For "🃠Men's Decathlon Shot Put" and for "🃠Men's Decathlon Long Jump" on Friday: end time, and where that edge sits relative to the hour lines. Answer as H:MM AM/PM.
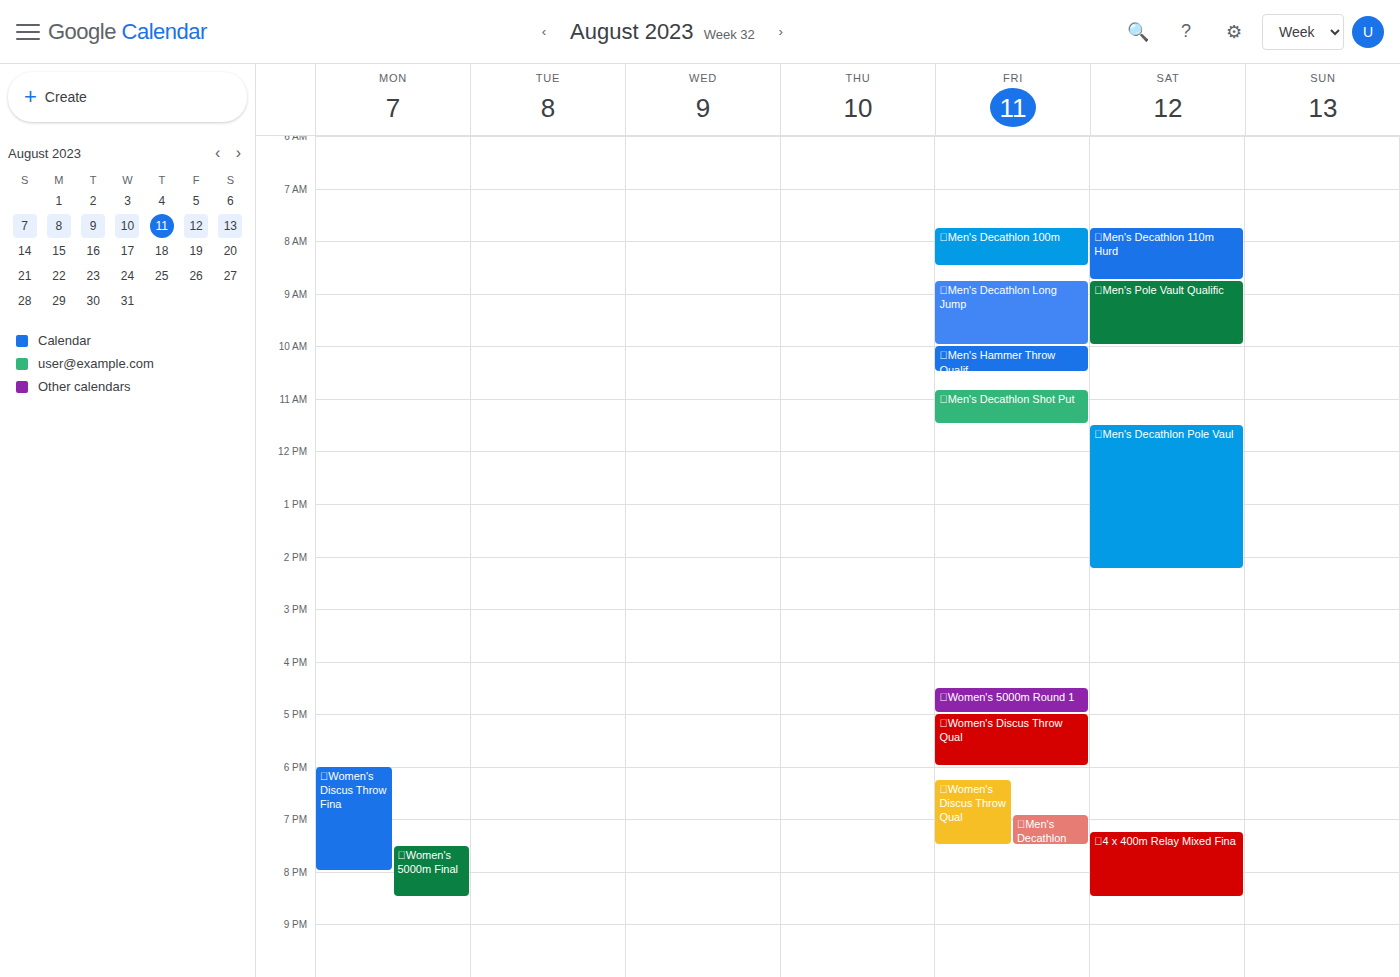
"🃠Men's Decathlon Shot Put": 11:30 AM, halfway between the 11 AM and 12 PM lines. "🃠Men's Decathlon Long Jump": 10:00 AM, exactly on the 10 AM line.